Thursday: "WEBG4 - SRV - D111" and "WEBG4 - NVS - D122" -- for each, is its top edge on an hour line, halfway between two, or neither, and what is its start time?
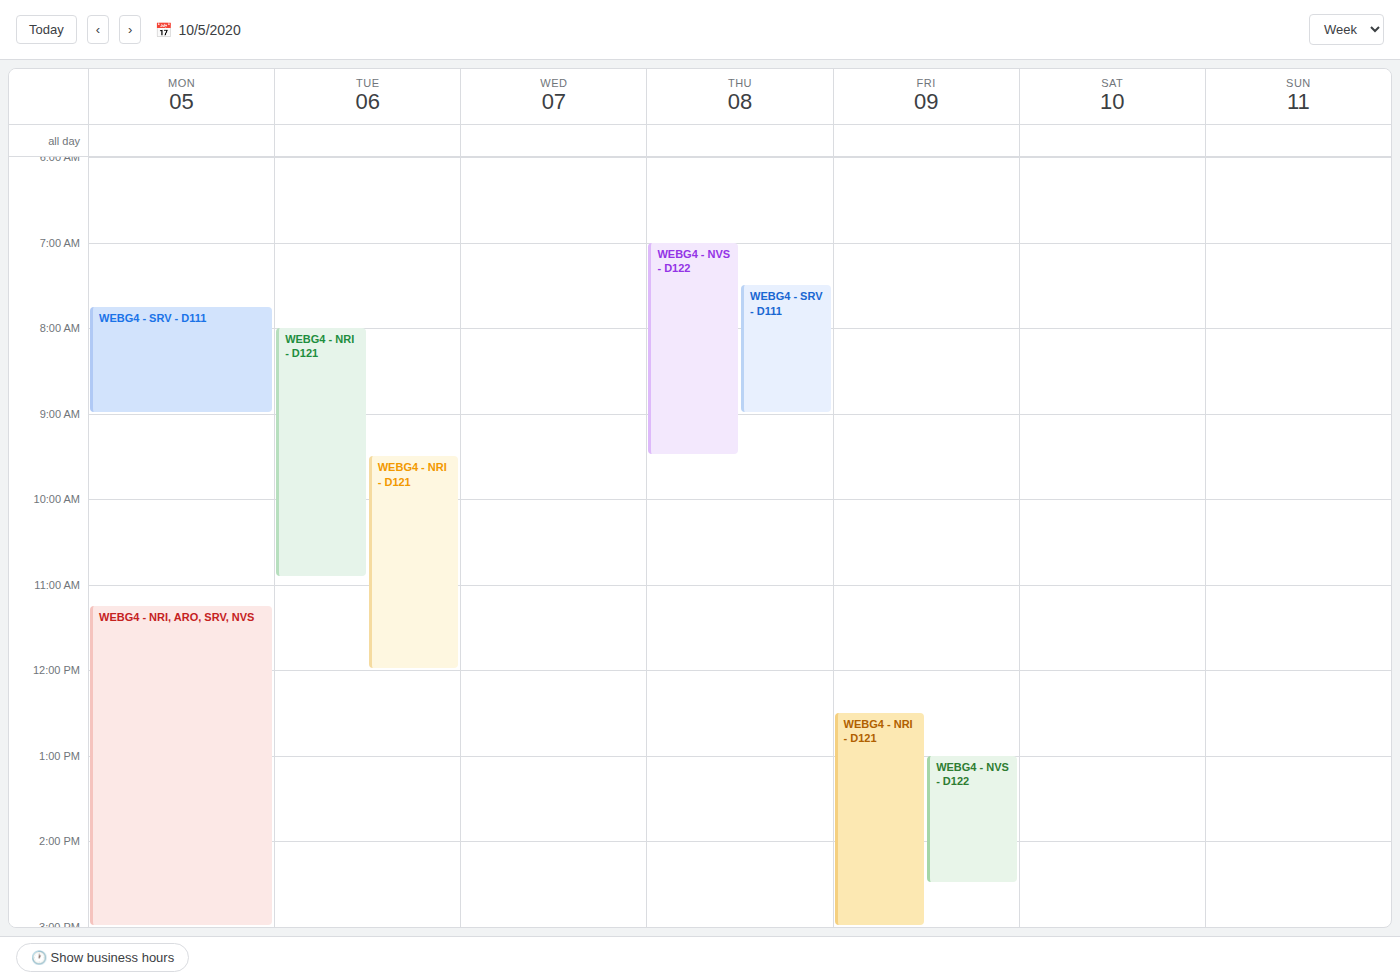
"WEBG4 - SRV - D111": 7:30 AM, halfway between the 7 AM and 8 AM lines. "WEBG4 - NVS - D122": 7:00 AM, exactly on the 7 AM line.